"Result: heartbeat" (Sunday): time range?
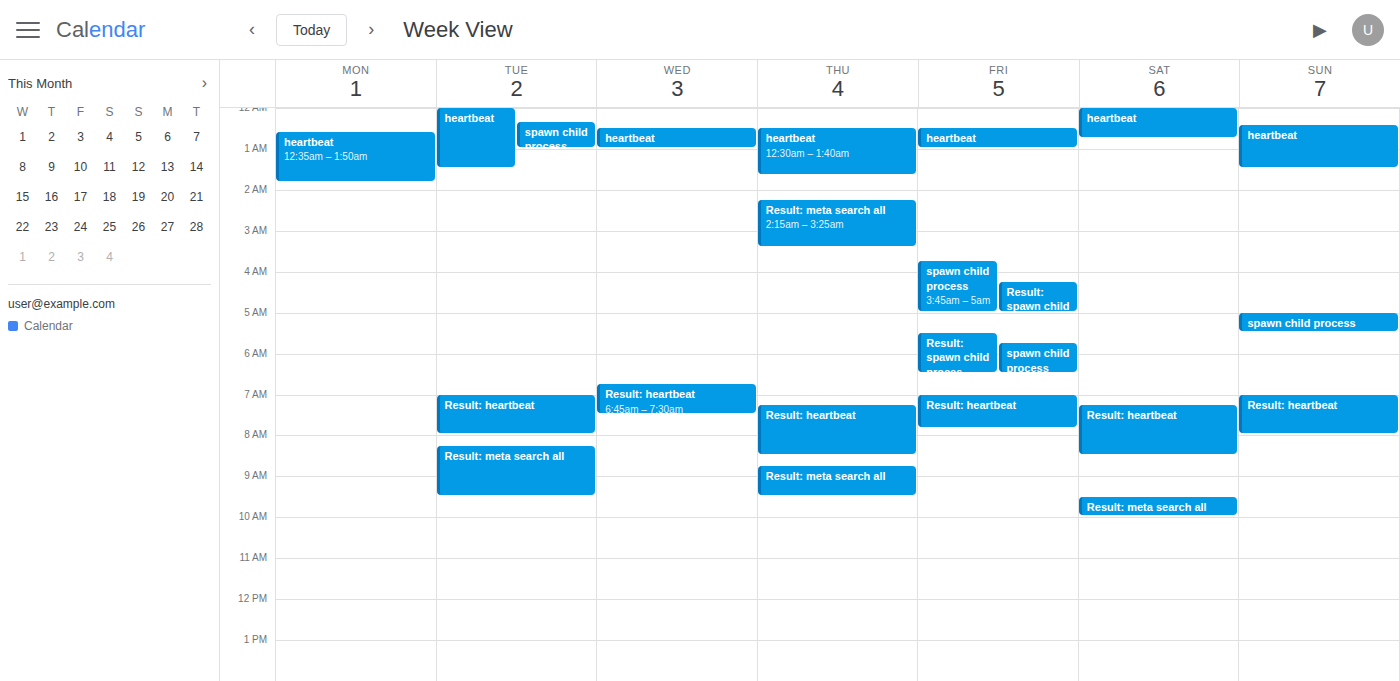
07:00 to 08:00